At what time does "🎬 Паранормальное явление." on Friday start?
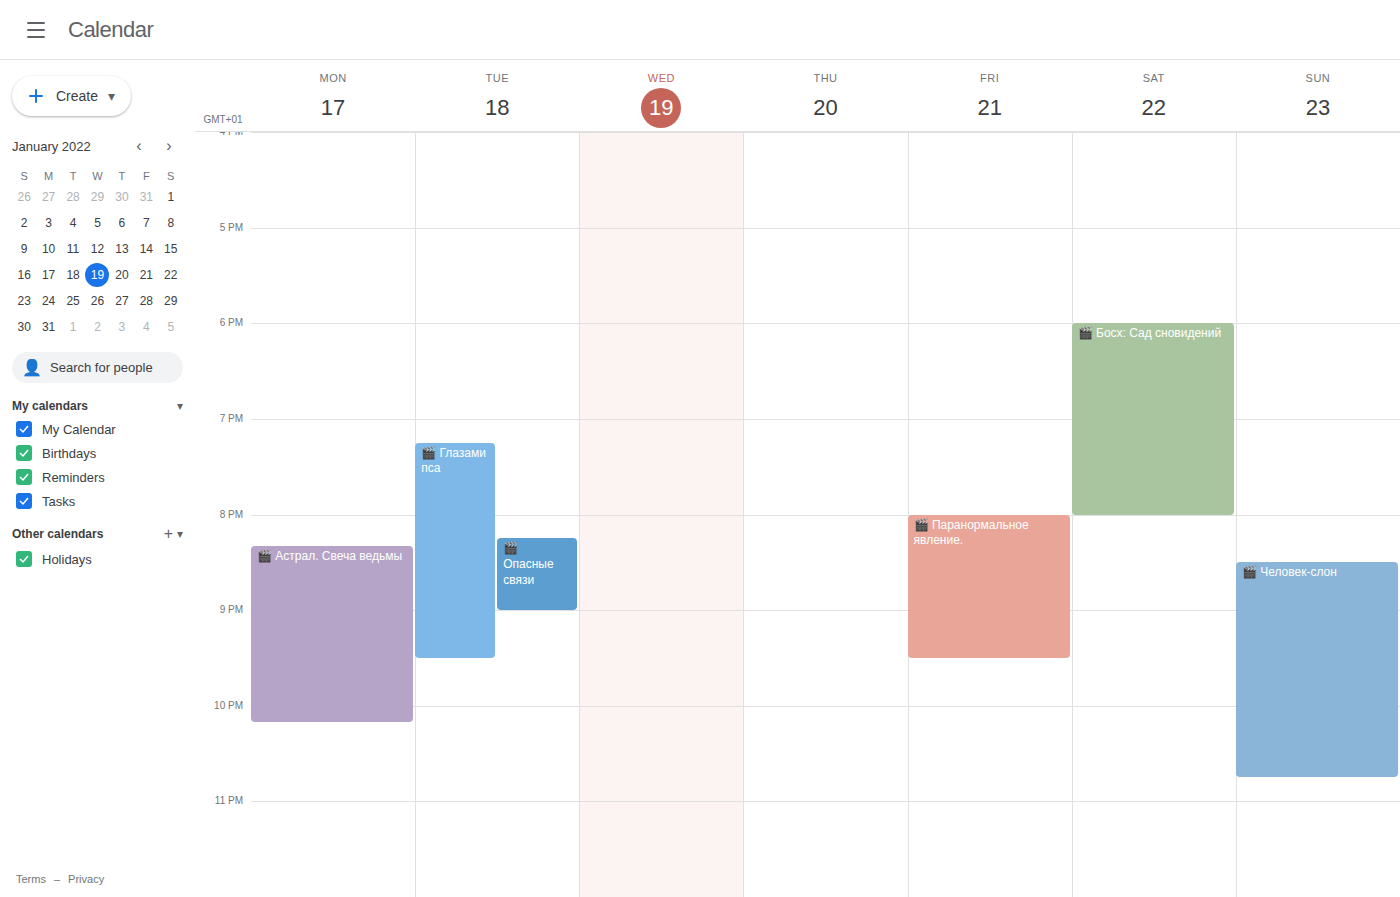
20:00